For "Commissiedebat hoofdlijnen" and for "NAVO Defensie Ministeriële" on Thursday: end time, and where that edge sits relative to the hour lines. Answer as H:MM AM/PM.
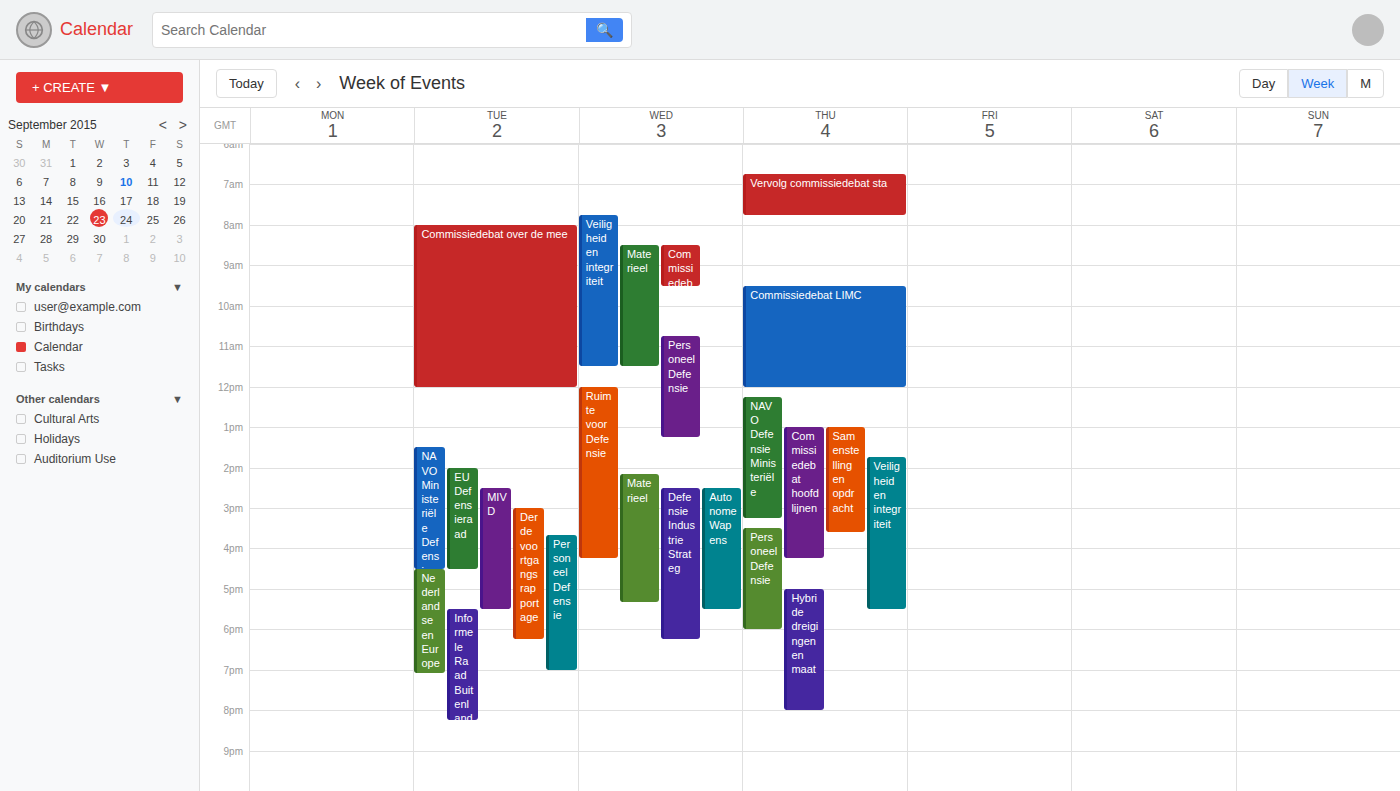
"Commissiedebat hoofdlijnen": 4:15 PM, neither: a quarter of the way from the 4 PM line to the 5 PM line. "NAVO Defensie Ministeriële": 3:15 PM, neither: a quarter of the way from the 3 PM line to the 4 PM line.